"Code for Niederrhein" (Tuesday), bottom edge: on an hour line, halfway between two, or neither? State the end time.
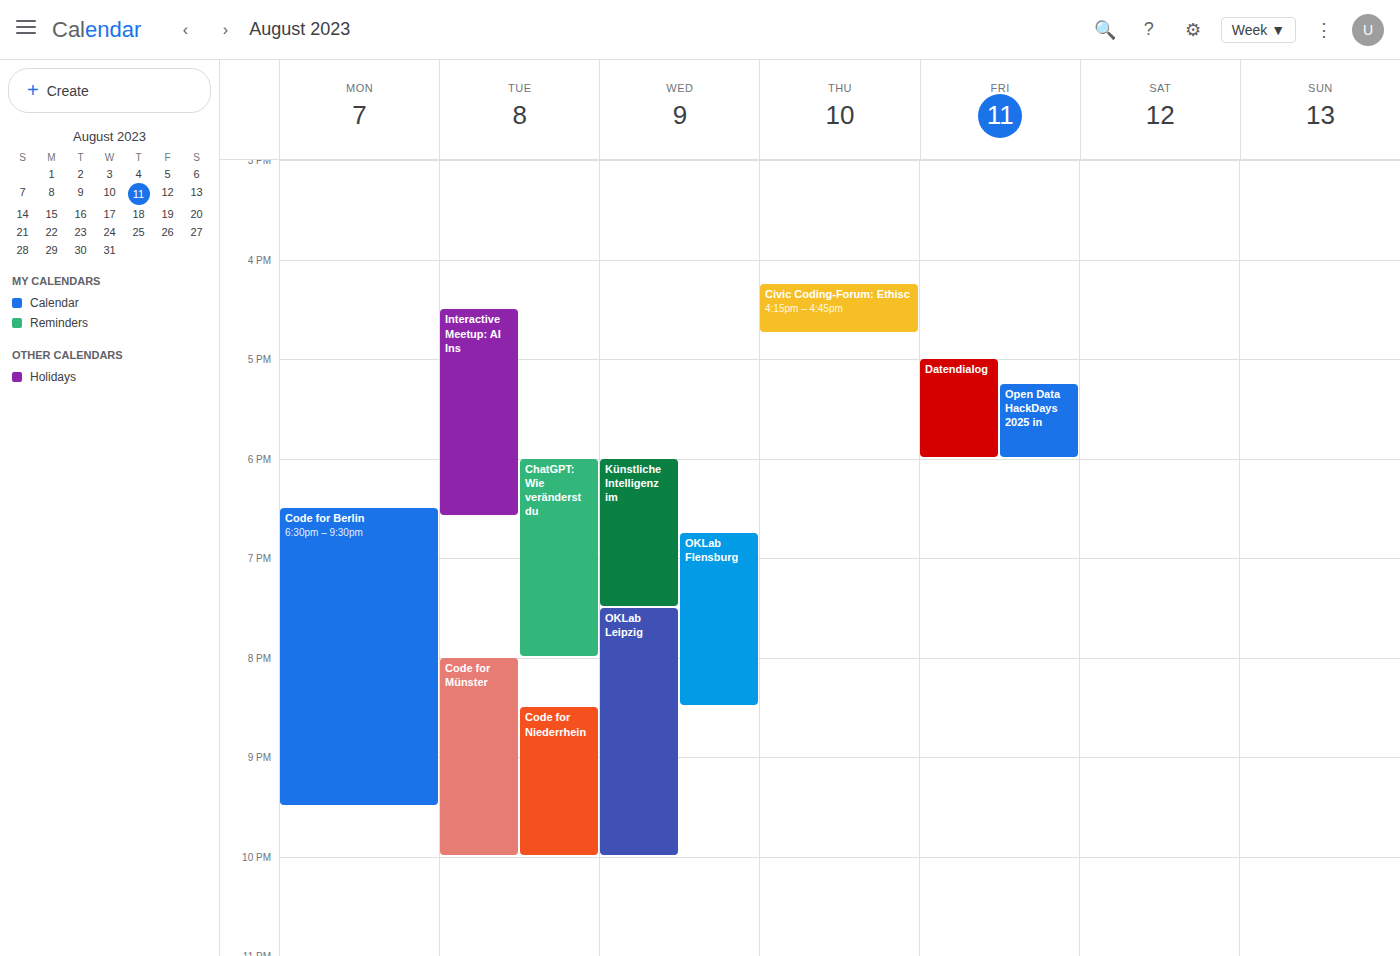
10:00 PM -- exactly on the 10 PM line.